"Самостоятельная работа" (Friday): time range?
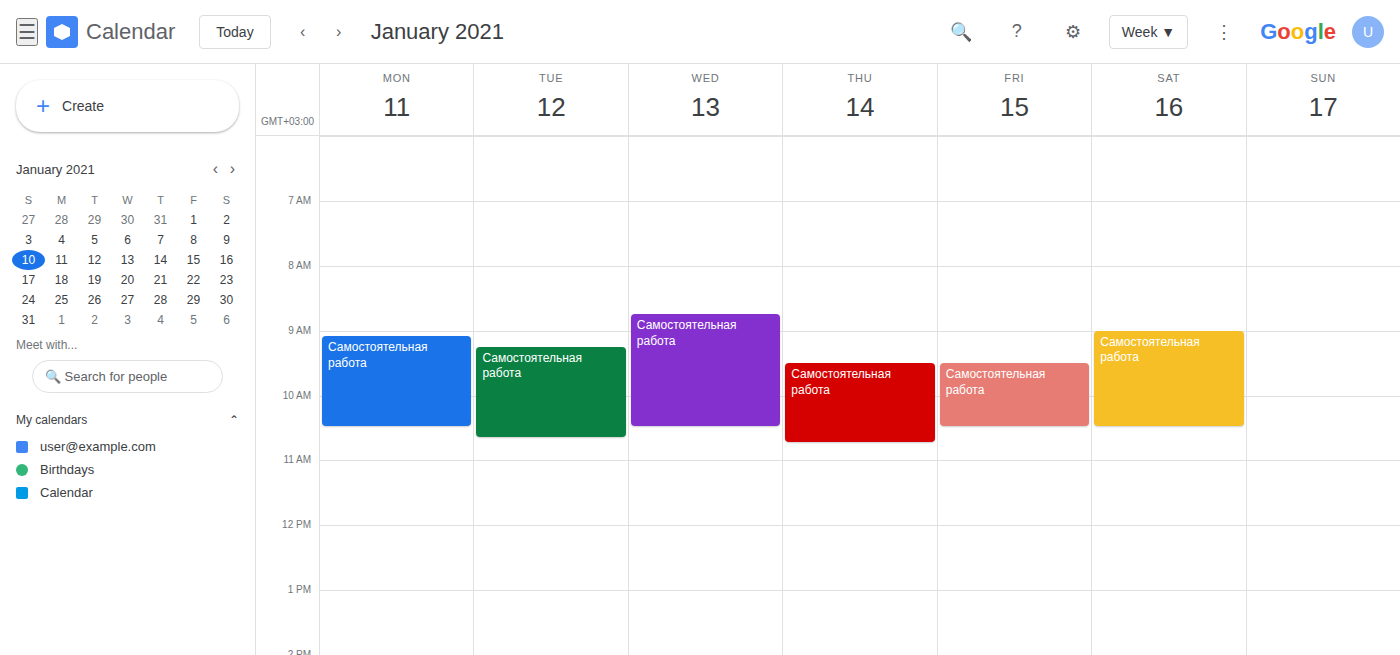
09:30 to 10:30